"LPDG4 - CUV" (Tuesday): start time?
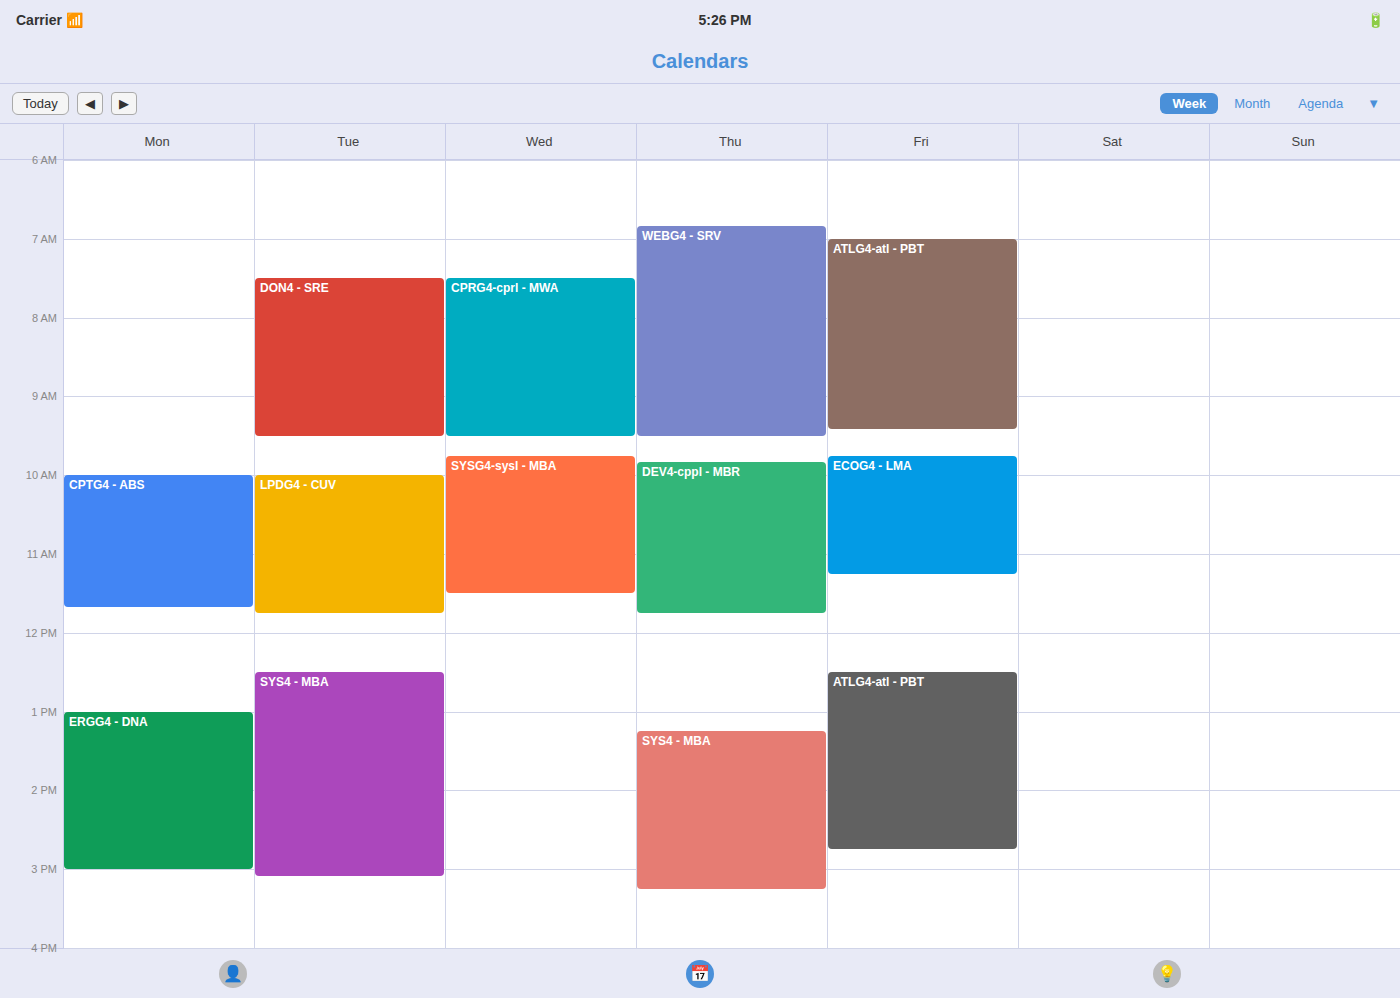
10:00 AM